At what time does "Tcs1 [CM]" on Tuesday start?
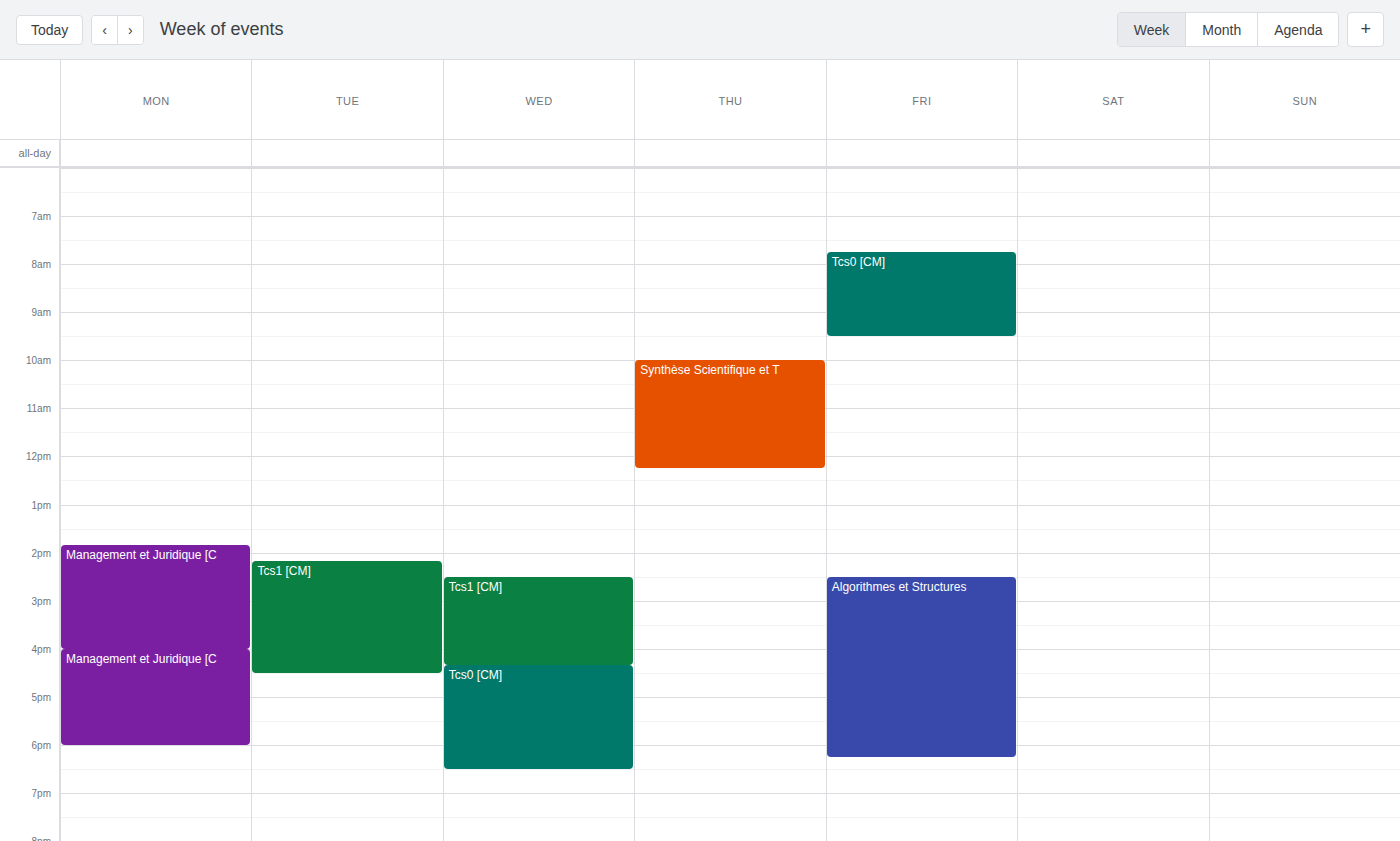
14:10